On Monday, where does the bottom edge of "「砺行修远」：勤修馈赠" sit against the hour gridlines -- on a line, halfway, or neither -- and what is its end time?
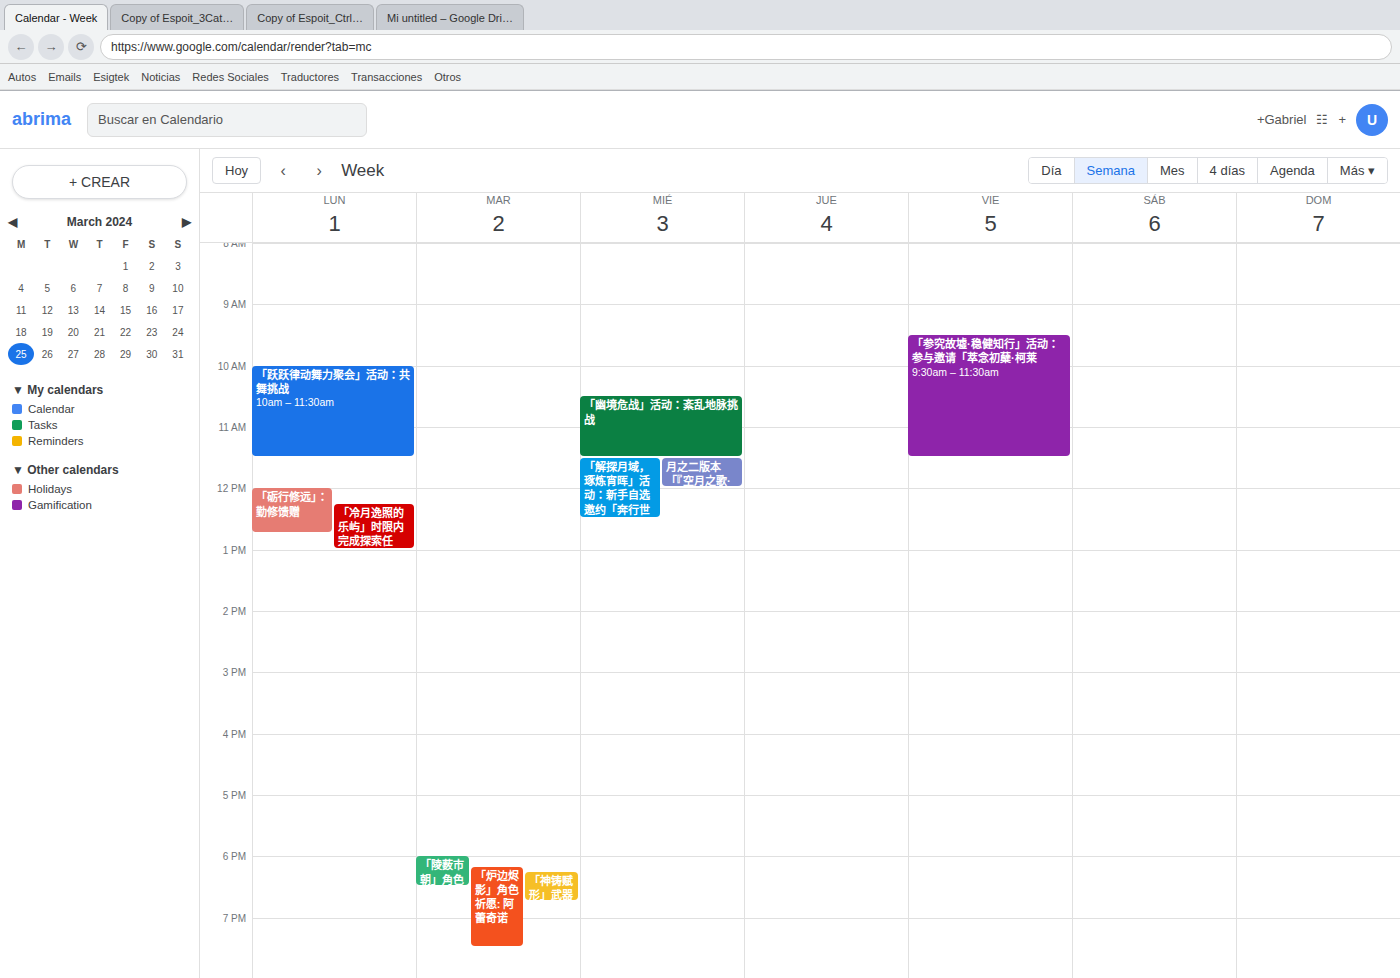
12:45 PM -- neither: three quarters of the way from the 12 PM line to the 1 PM line.